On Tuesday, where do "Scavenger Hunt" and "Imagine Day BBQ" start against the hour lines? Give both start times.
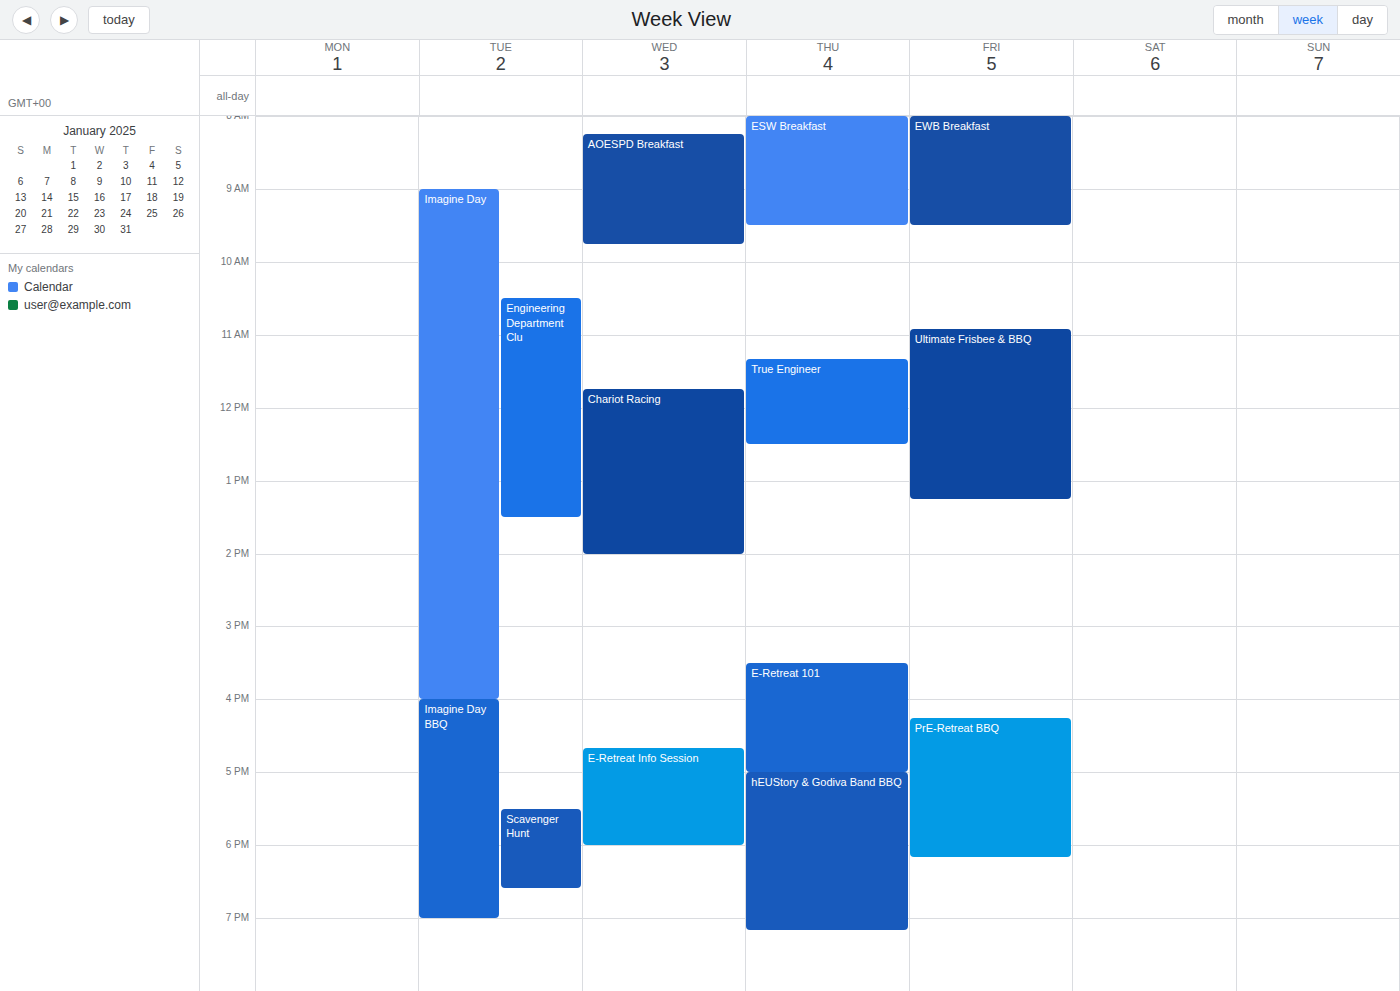
"Scavenger Hunt": 5:30 PM, halfway between the 5 PM and 6 PM lines. "Imagine Day BBQ": 4:00 PM, exactly on the 4 PM line.